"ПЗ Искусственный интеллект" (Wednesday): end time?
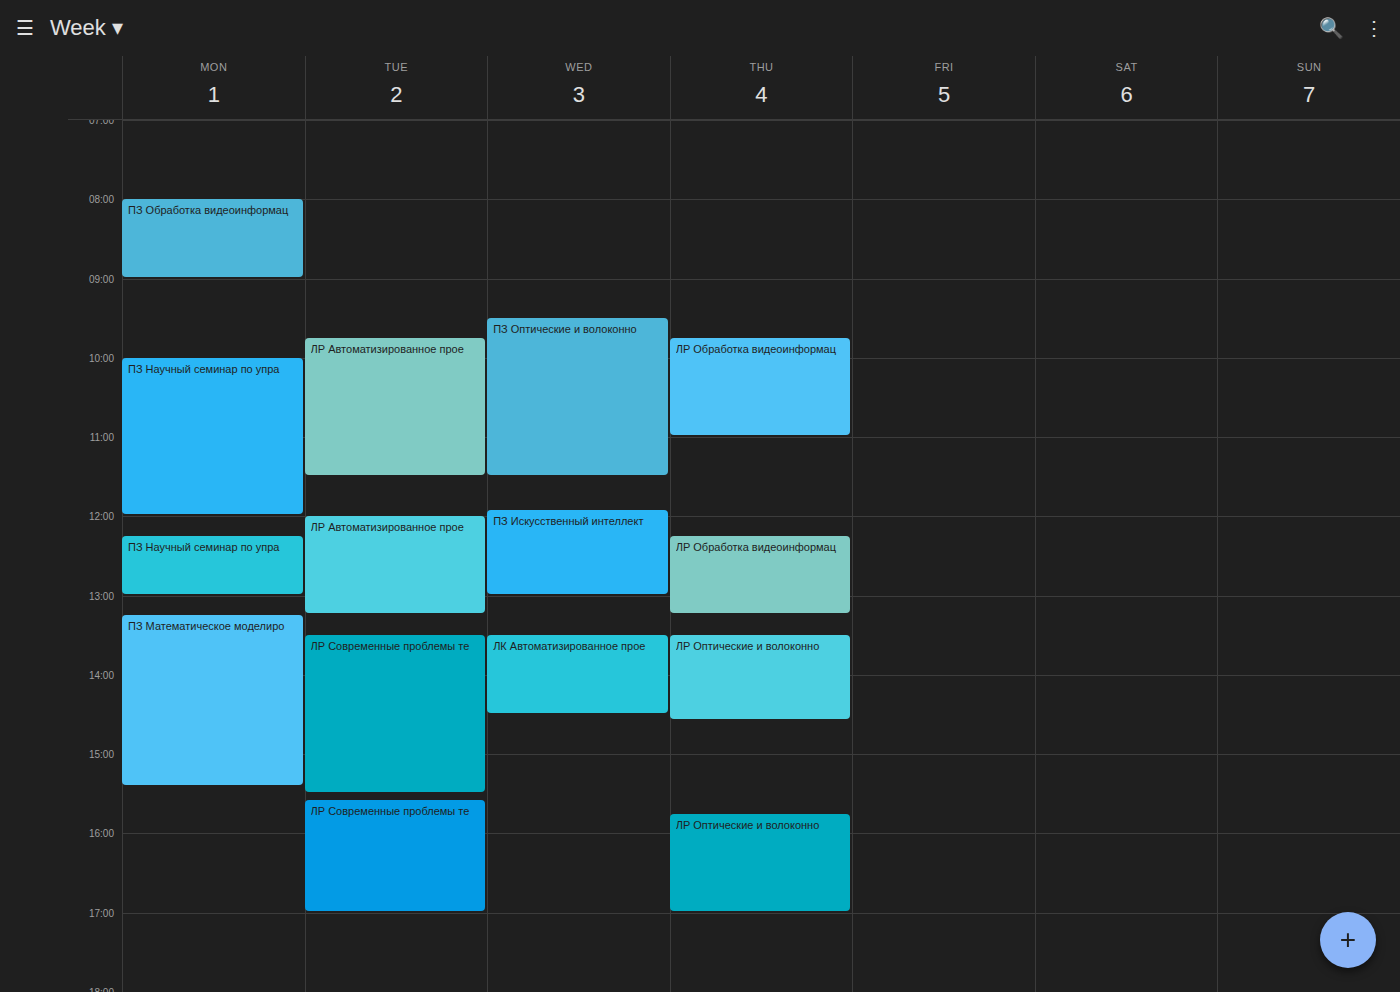
1:00 PM